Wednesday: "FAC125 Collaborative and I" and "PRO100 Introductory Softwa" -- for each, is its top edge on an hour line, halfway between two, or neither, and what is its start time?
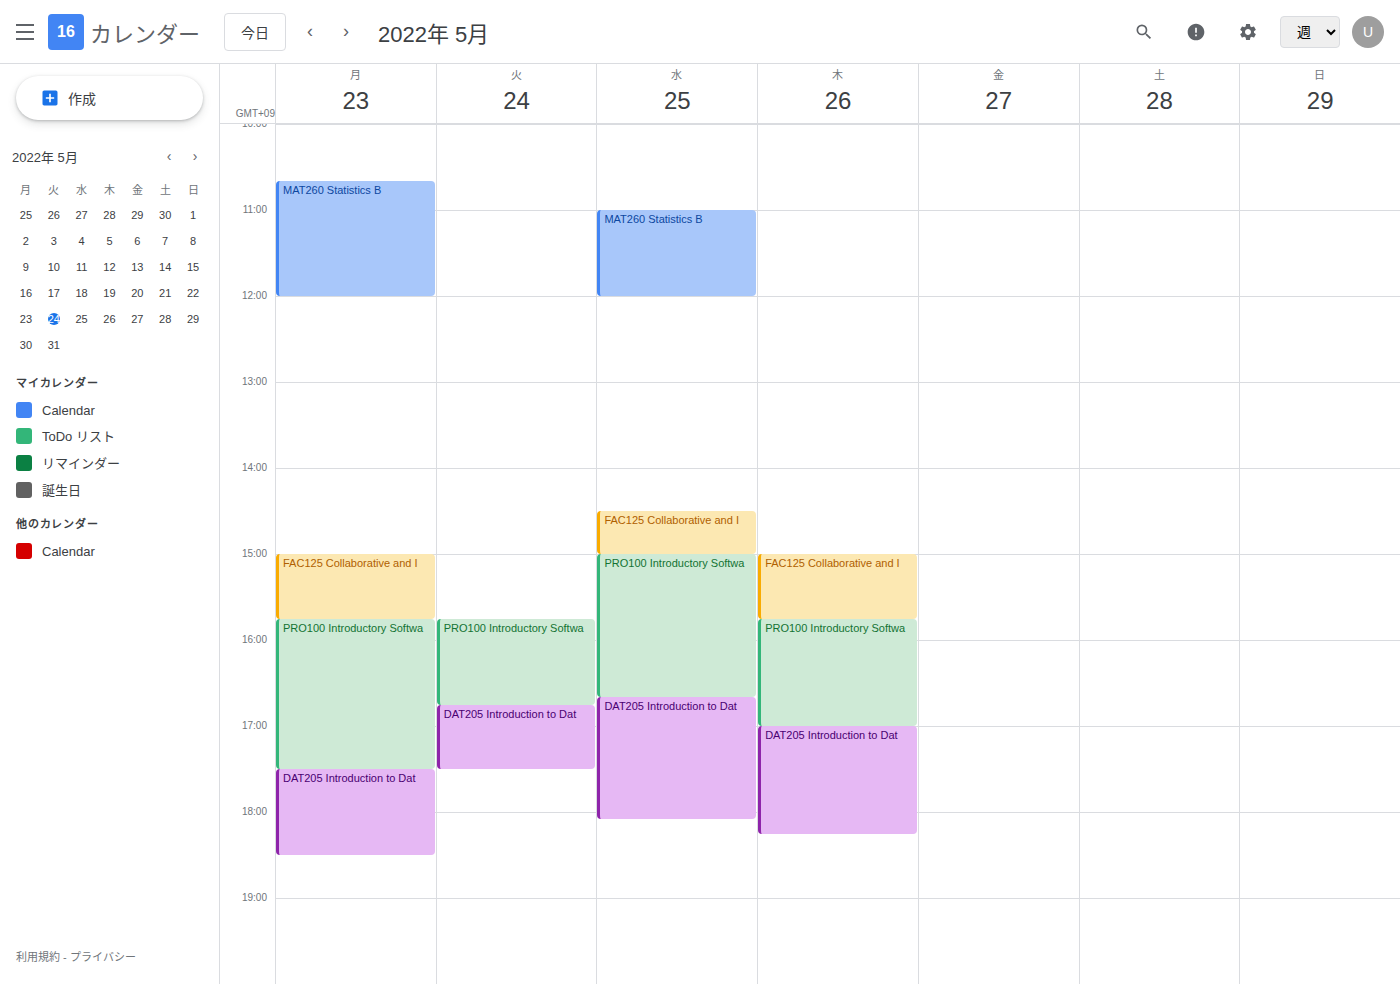
"FAC125 Collaborative and I": 2:30 PM, halfway between the 2 PM and 3 PM lines. "PRO100 Introductory Softwa": 3:00 PM, exactly on the 3 PM line.